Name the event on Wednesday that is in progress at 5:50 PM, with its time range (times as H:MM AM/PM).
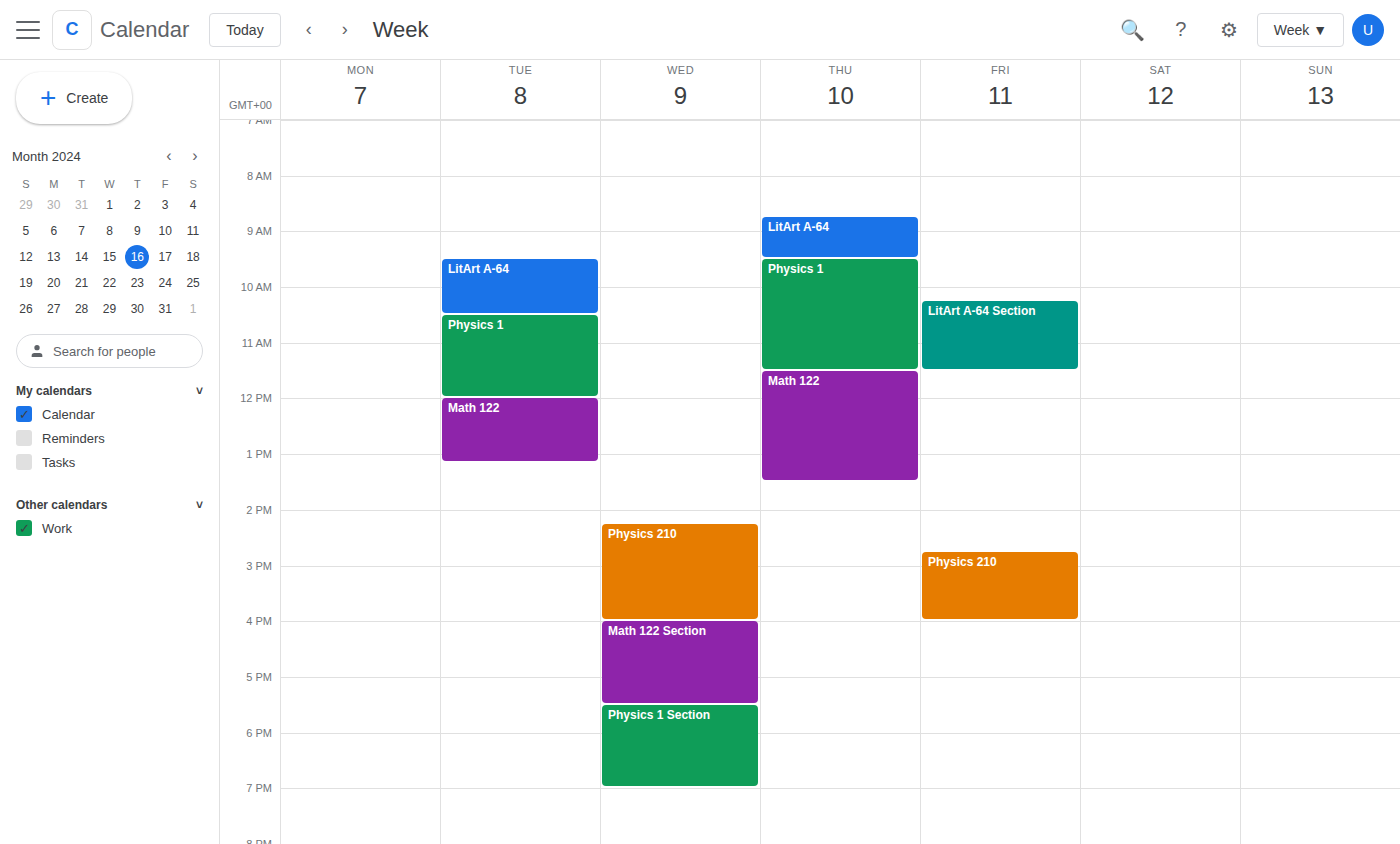
"Physics 1 Section", 5:30 PM to 7:00 PM